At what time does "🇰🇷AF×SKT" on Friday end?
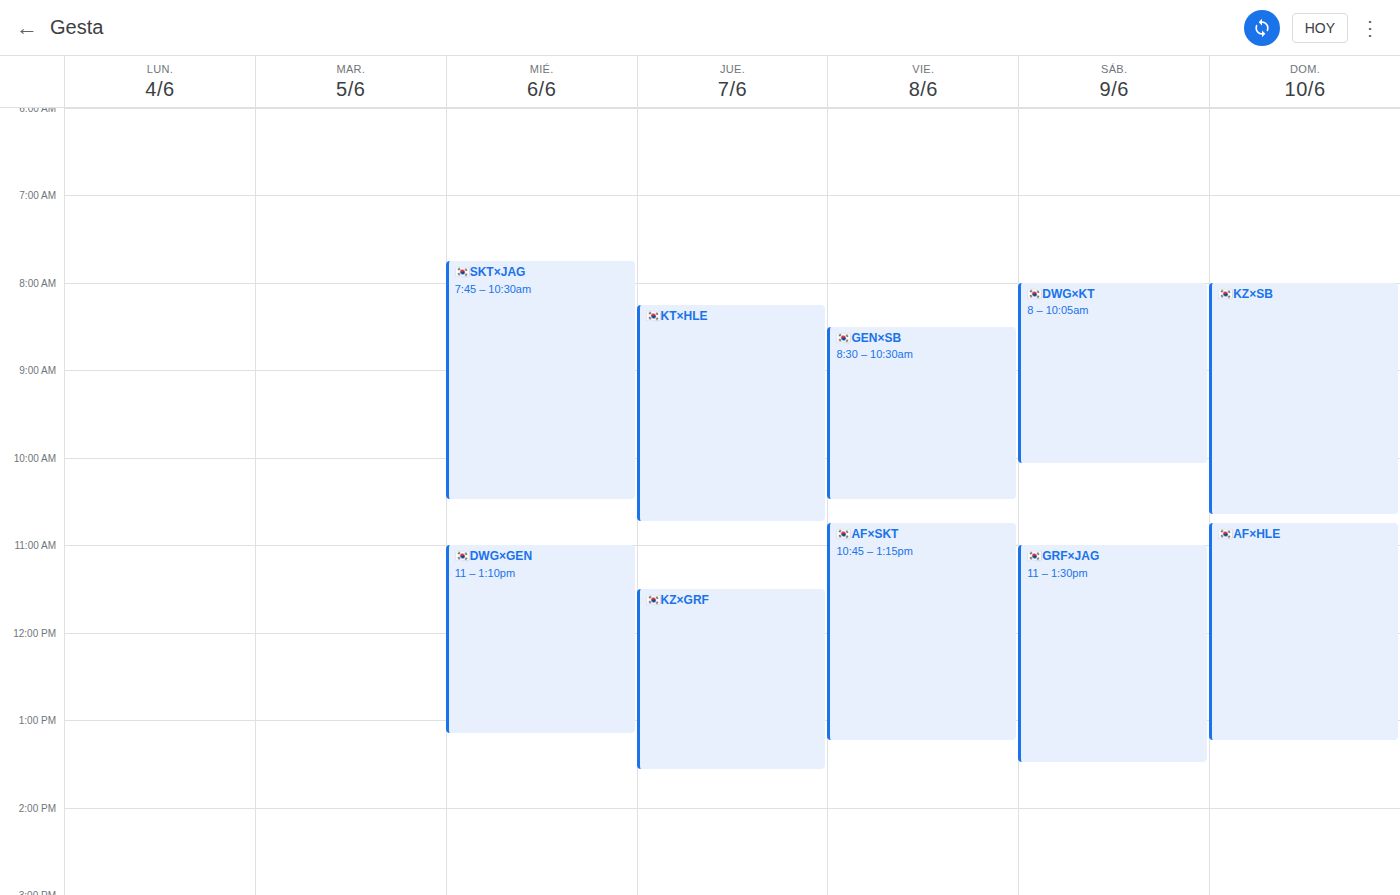
1:15 PM